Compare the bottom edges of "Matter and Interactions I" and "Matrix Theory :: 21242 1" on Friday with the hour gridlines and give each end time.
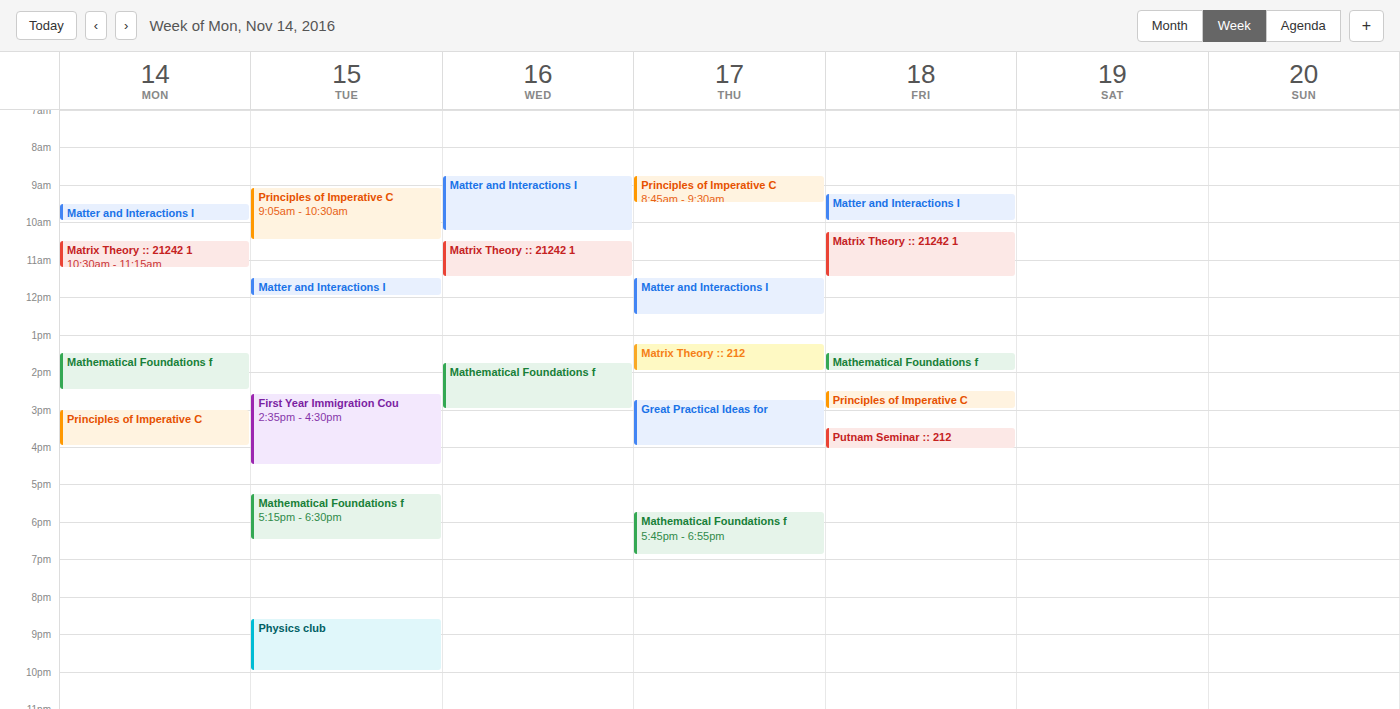
"Matter and Interactions I": 10:00 AM, exactly on the 10 AM line. "Matrix Theory :: 21242 1": 11:30 AM, halfway between the 11 AM and 12 PM lines.